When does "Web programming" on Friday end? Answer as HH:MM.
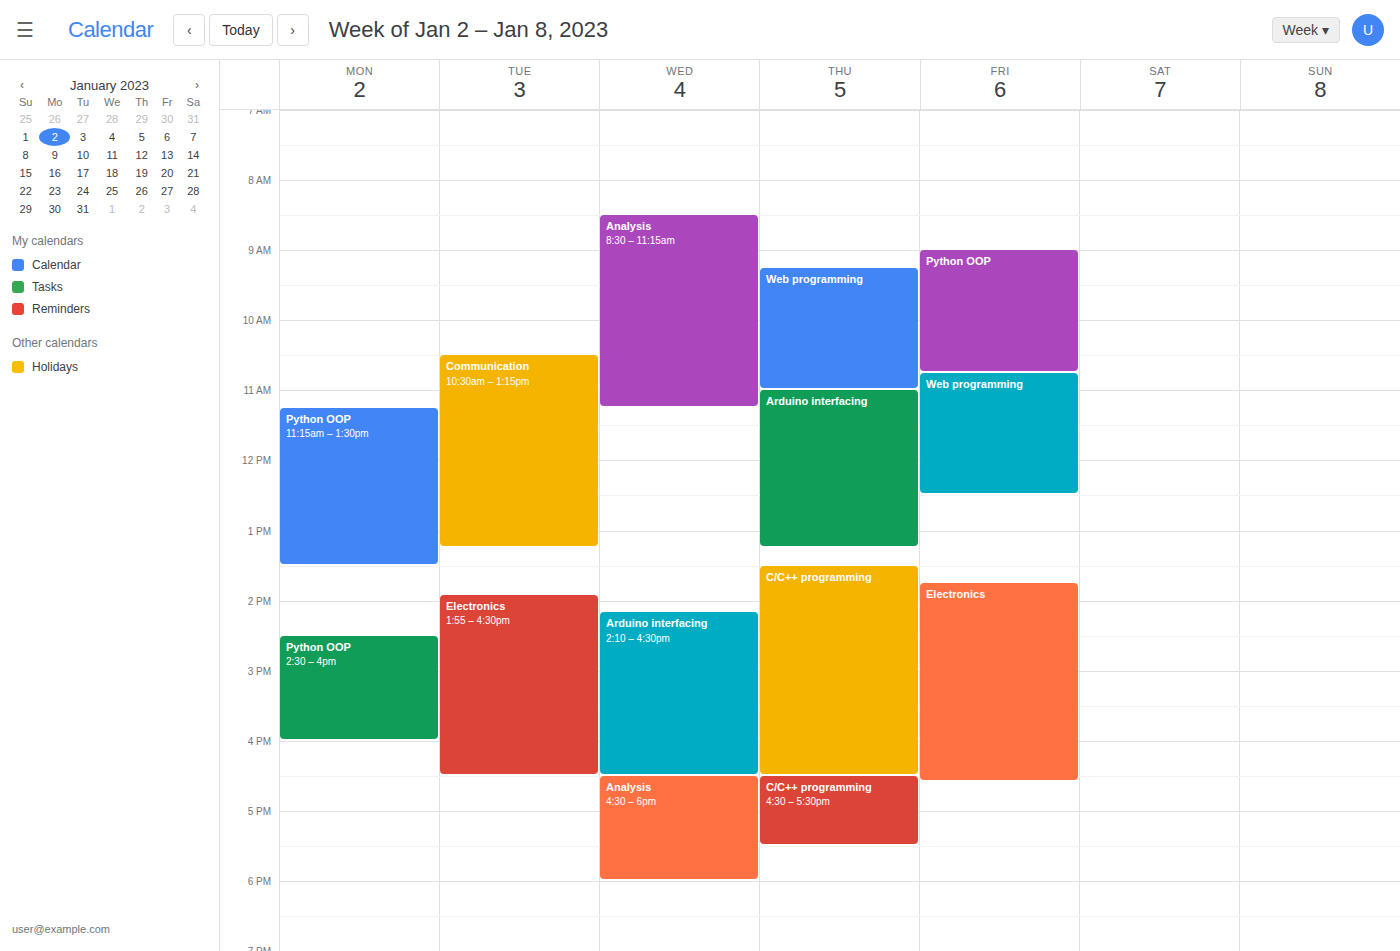
12:30